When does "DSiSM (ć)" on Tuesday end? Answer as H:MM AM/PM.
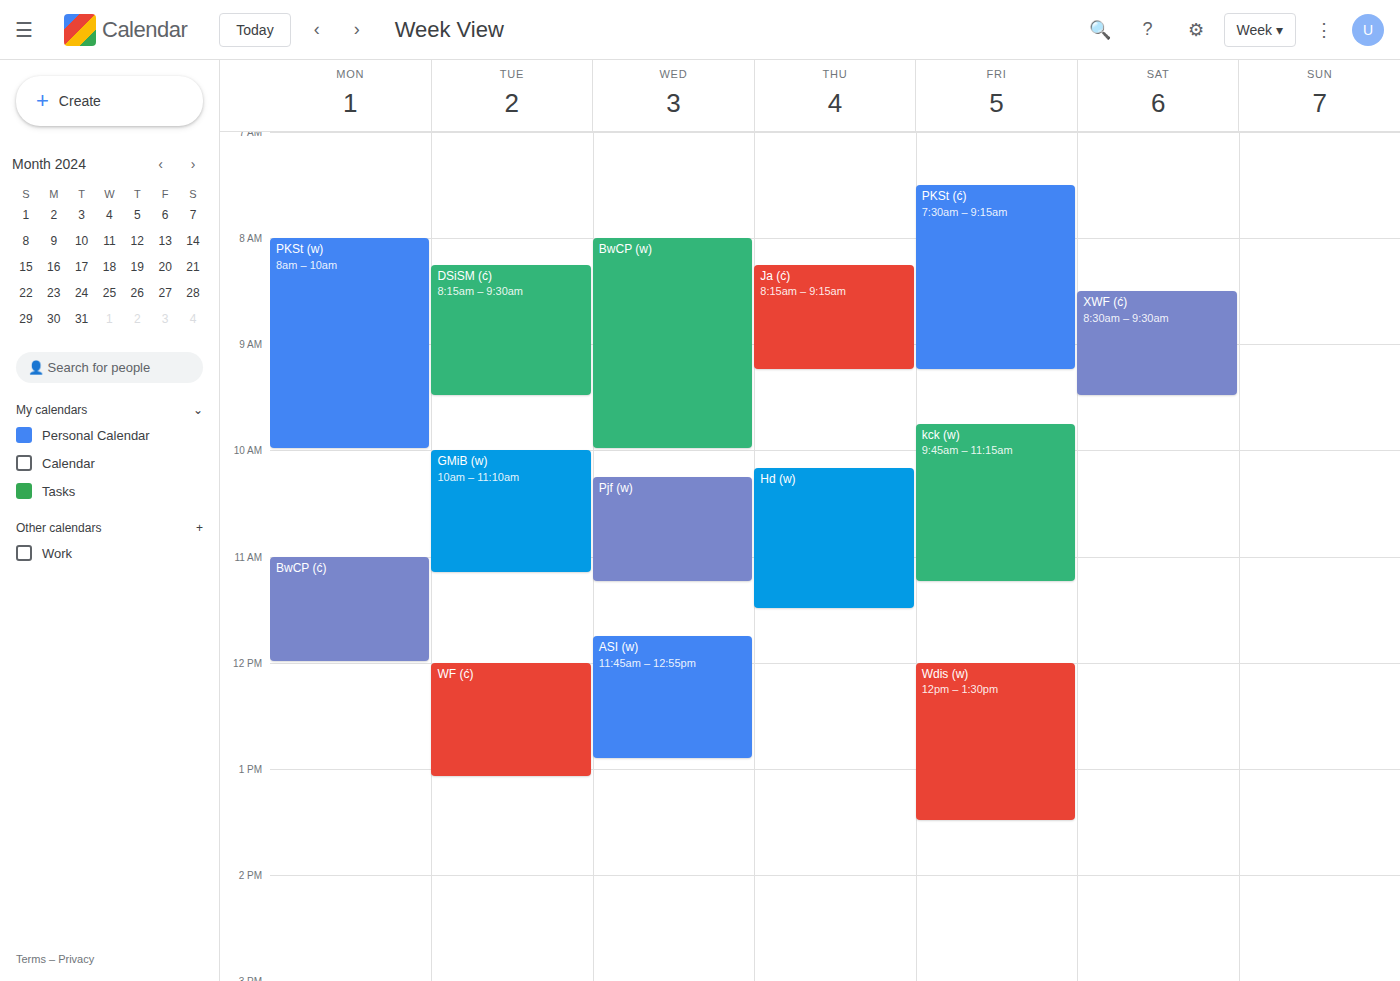
9:30 AM